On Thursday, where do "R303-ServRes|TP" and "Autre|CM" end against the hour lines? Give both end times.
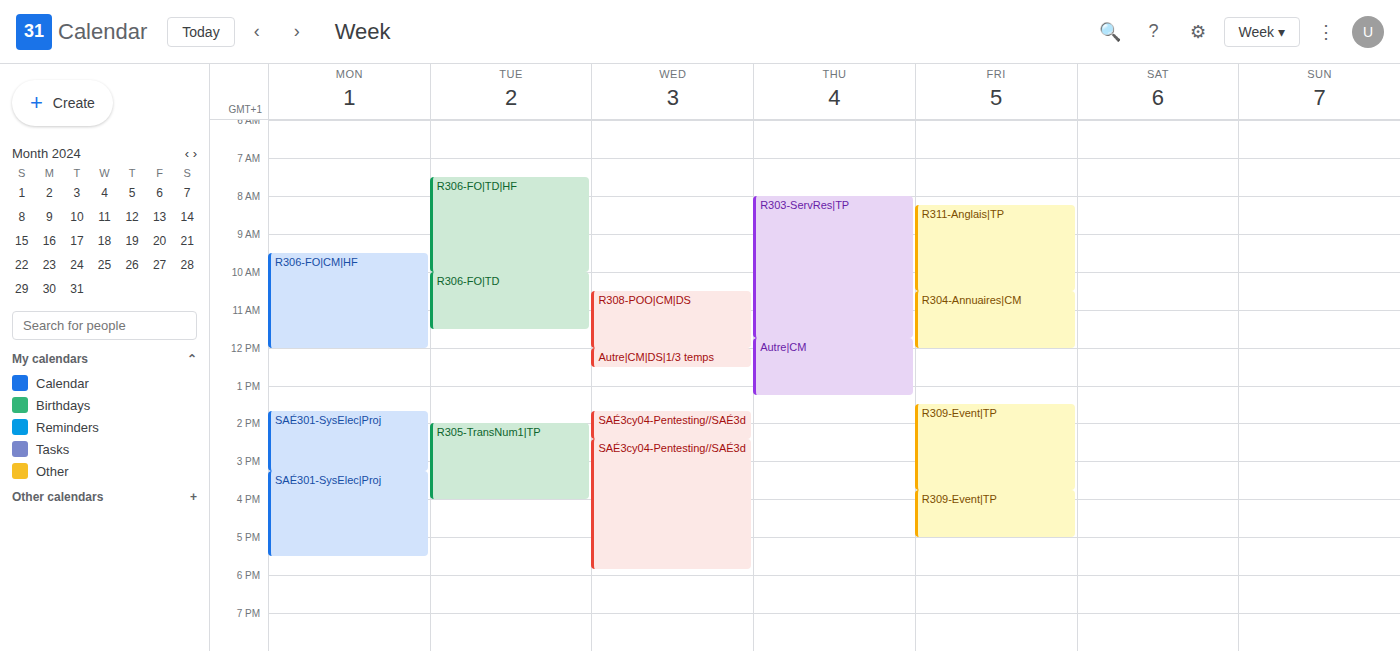
"R303-ServRes|TP": 11:45 AM, neither: three quarters of the way from the 11 AM line to the 12 PM line. "Autre|CM": 1:15 PM, neither: a quarter of the way from the 1 PM line to the 2 PM line.